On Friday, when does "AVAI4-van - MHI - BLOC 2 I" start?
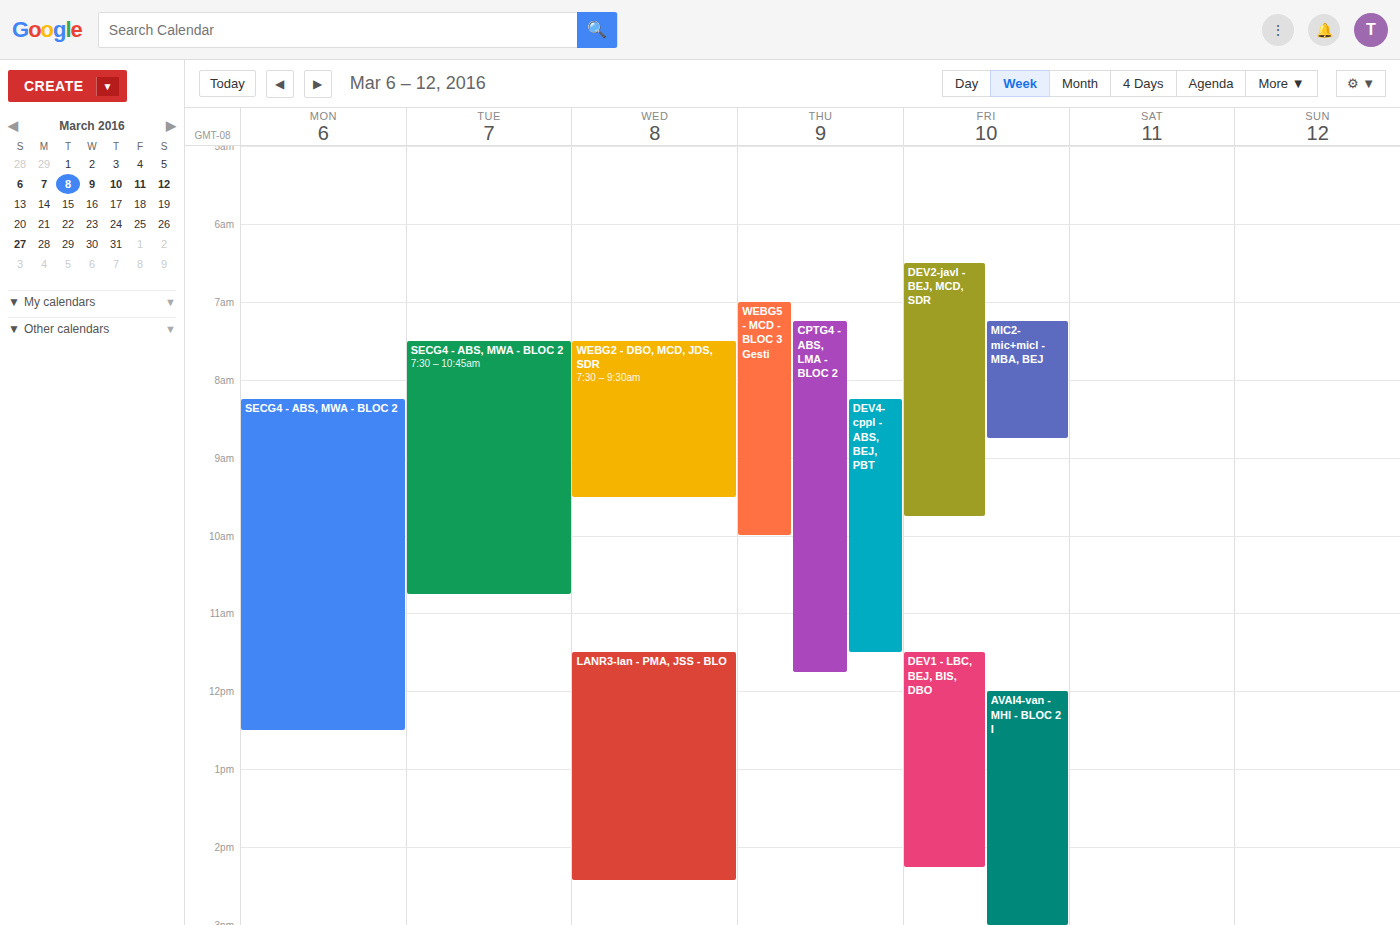
12:00